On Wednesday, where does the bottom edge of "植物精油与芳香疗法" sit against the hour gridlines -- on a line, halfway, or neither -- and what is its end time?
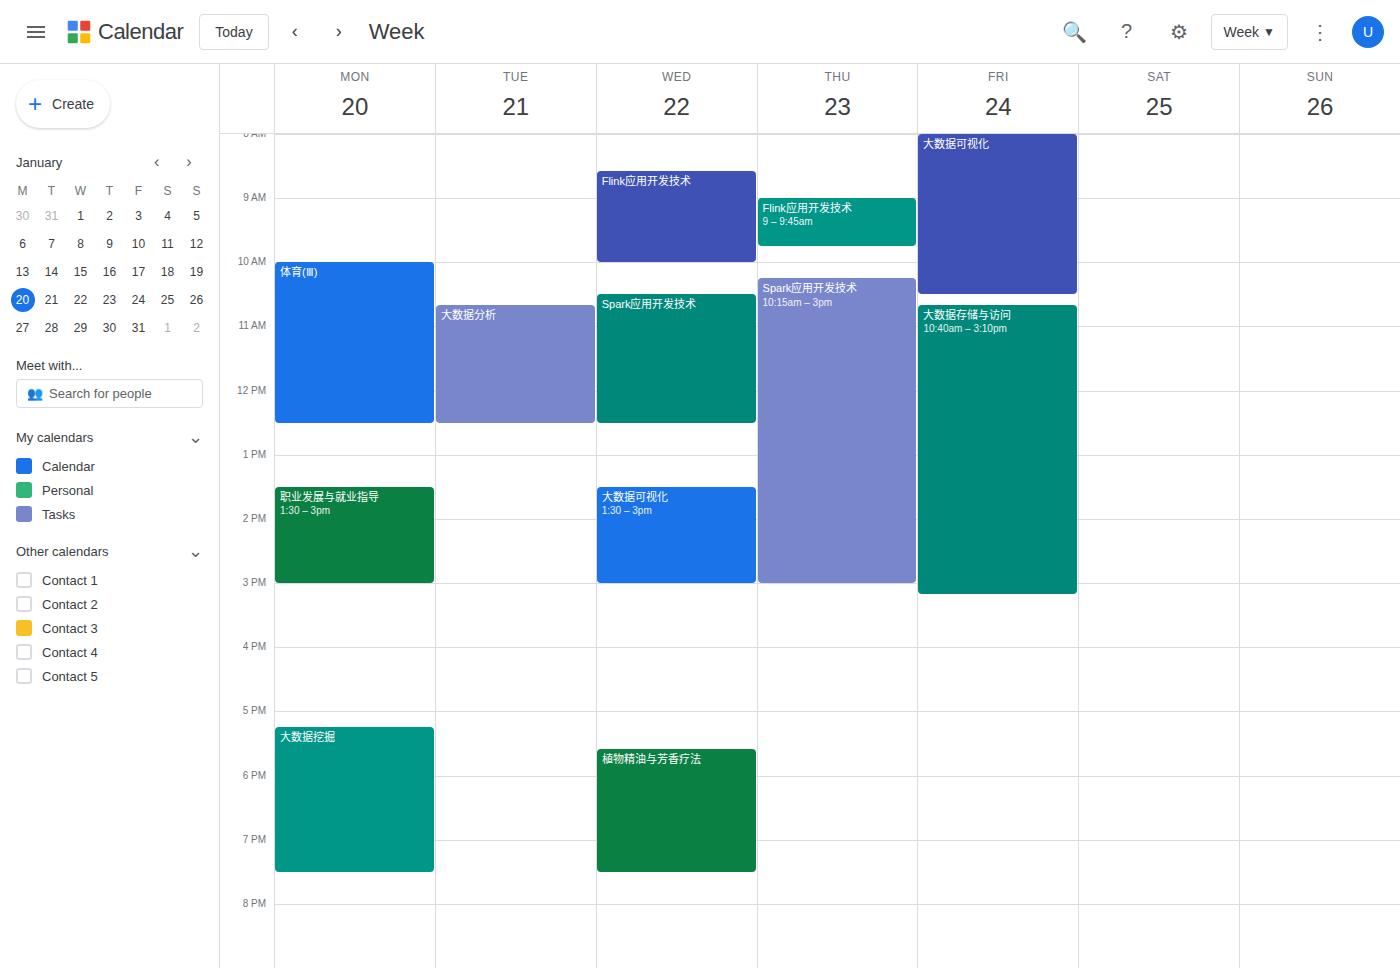
7:30 PM -- halfway between the 7 PM and 8 PM lines.